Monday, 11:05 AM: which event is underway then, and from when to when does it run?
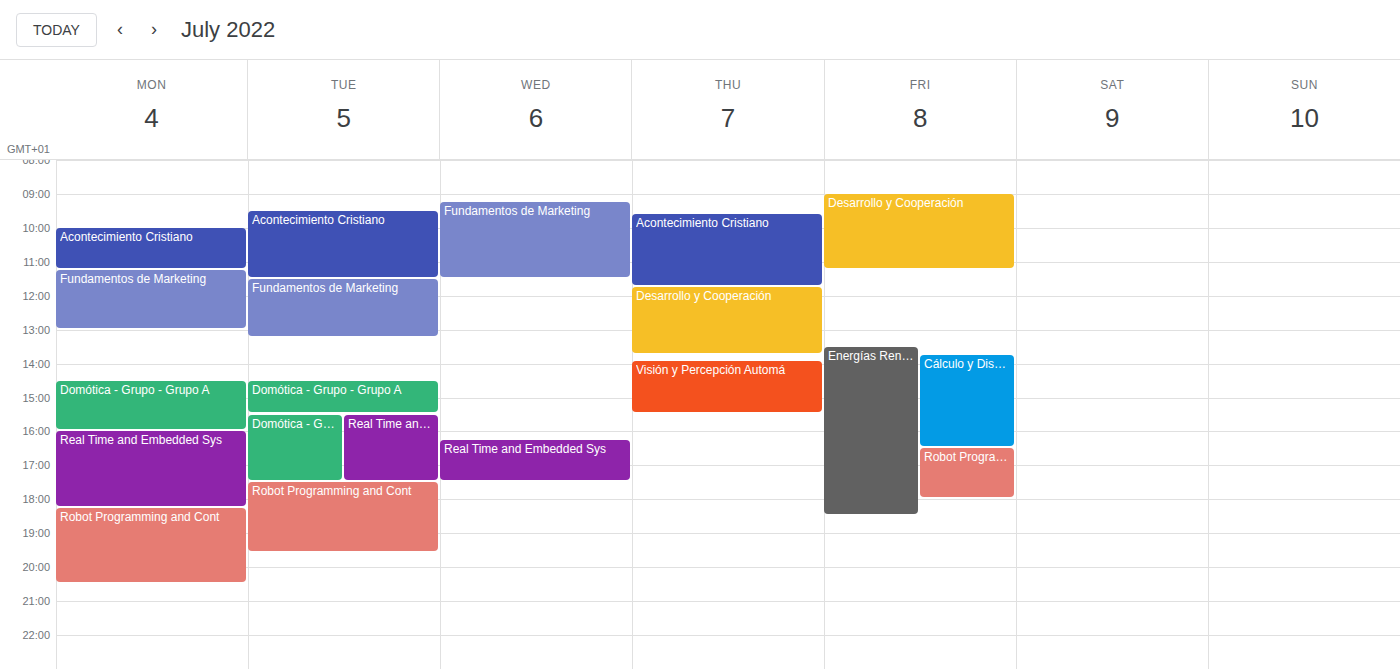
"Acontecimiento Cristiano", 10:00 AM to 11:15 AM